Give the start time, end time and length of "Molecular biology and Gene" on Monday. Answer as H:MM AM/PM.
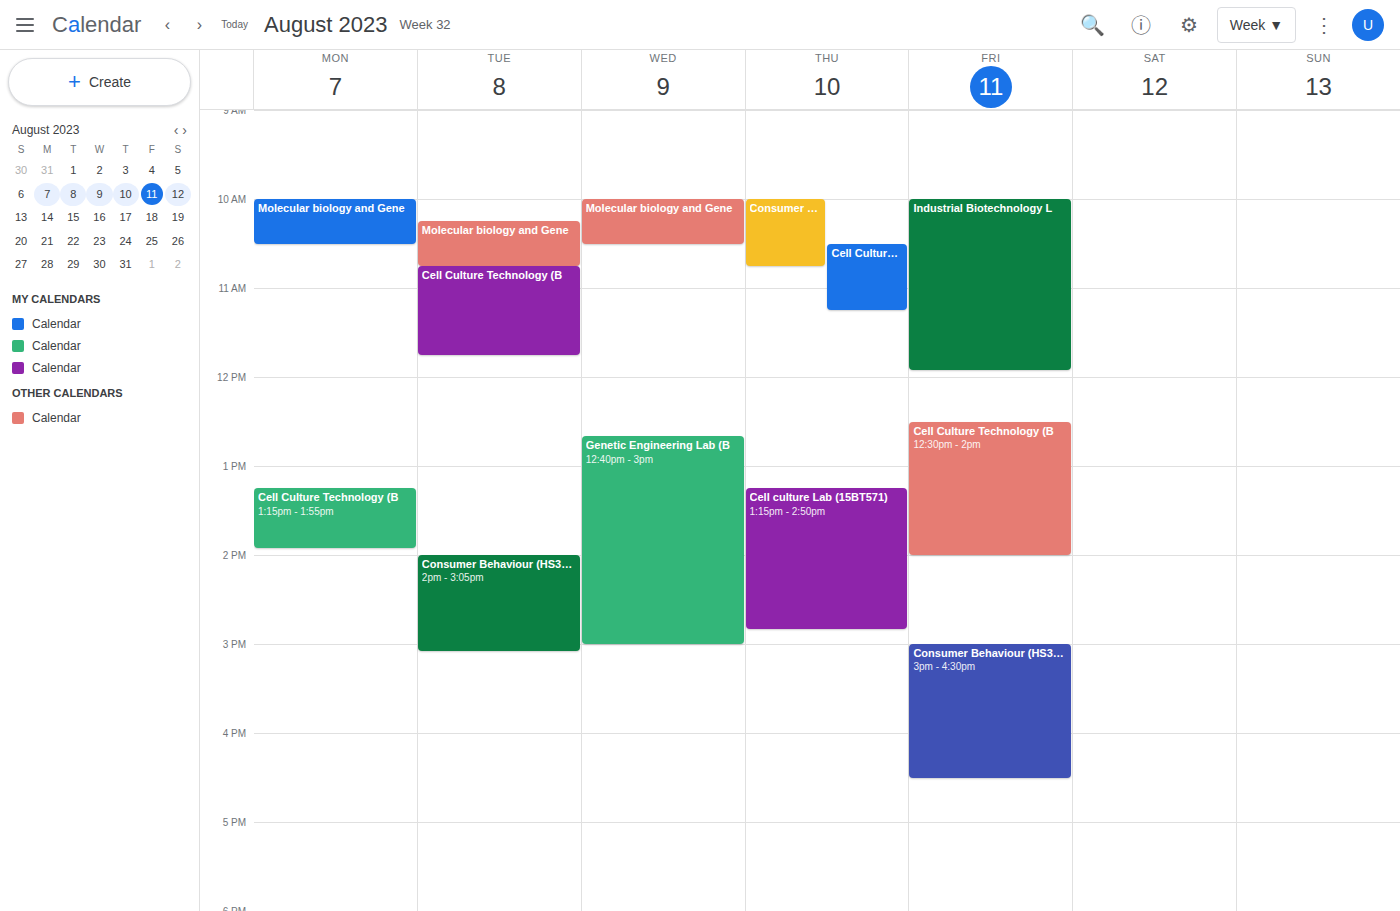
10:00 AM to 10:30 AM, 30 minutes